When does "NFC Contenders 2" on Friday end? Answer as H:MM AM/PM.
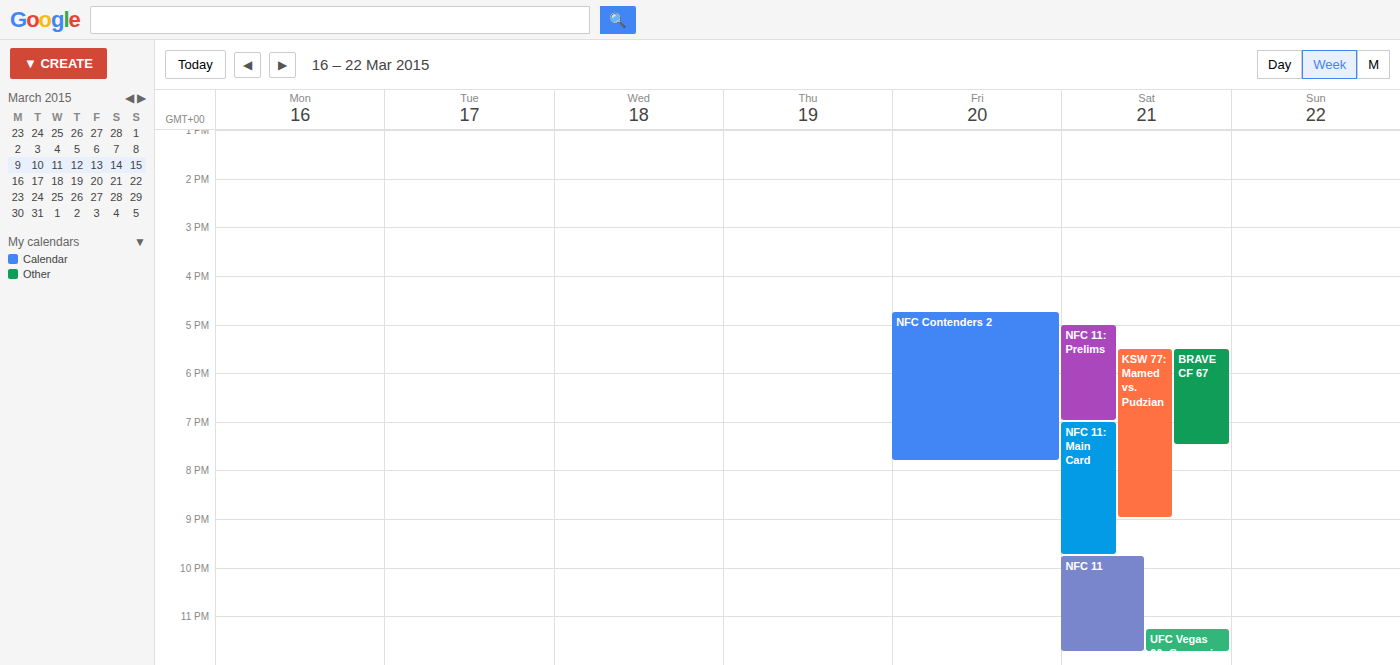
7:50 PM